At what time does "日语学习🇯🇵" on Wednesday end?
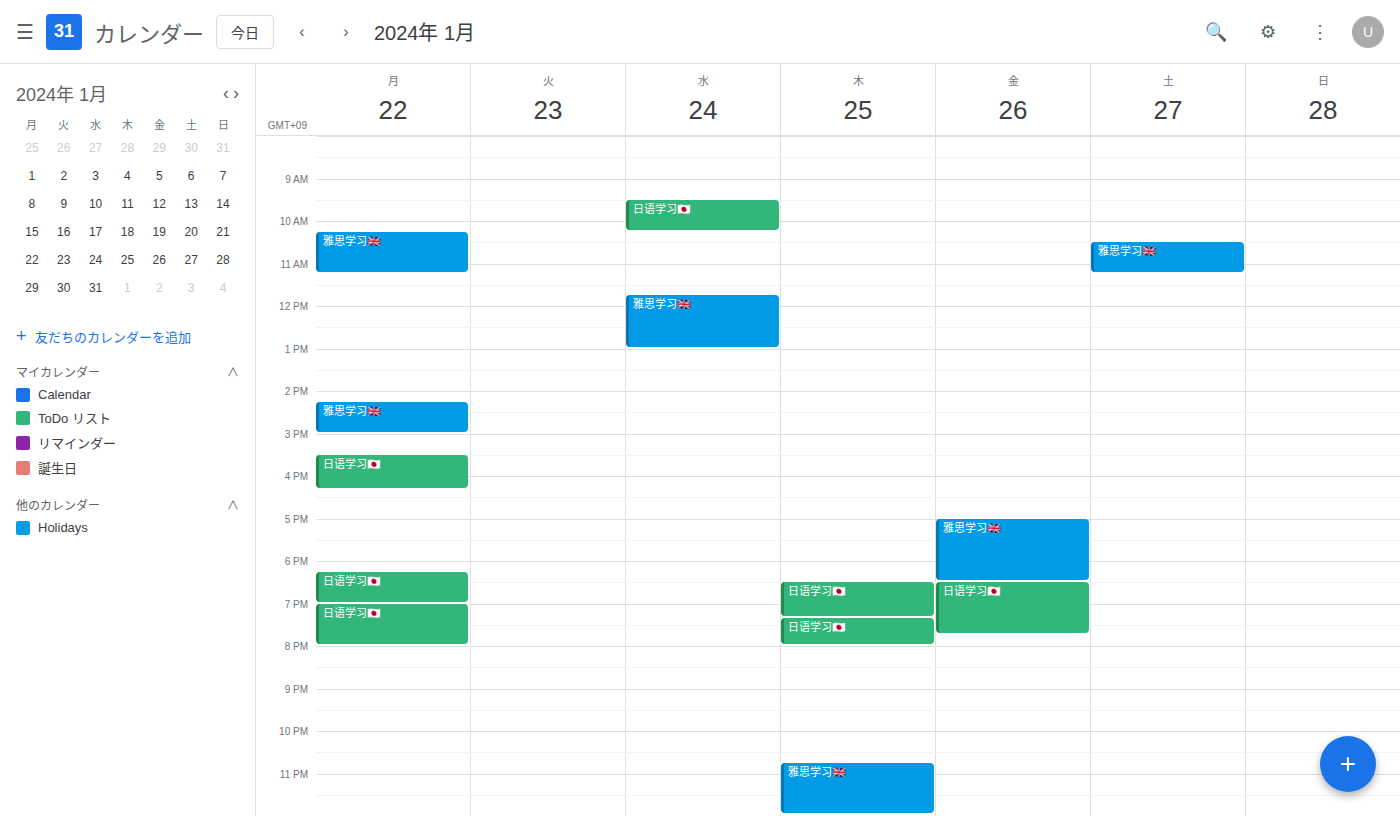
10:15 AM